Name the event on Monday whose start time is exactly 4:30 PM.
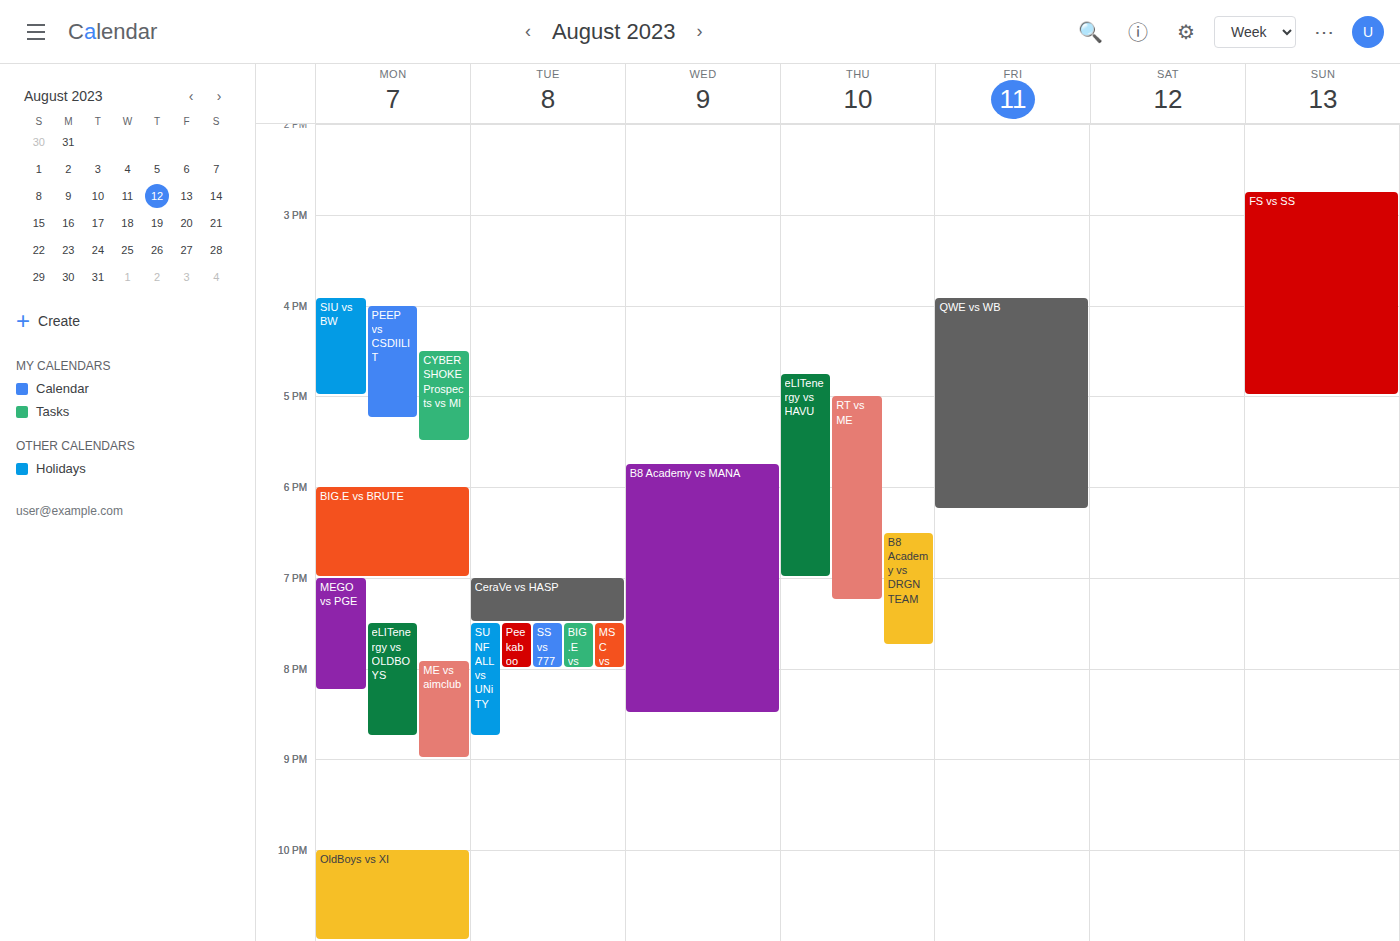
"CYBERSHOKE Prospects vs MI"